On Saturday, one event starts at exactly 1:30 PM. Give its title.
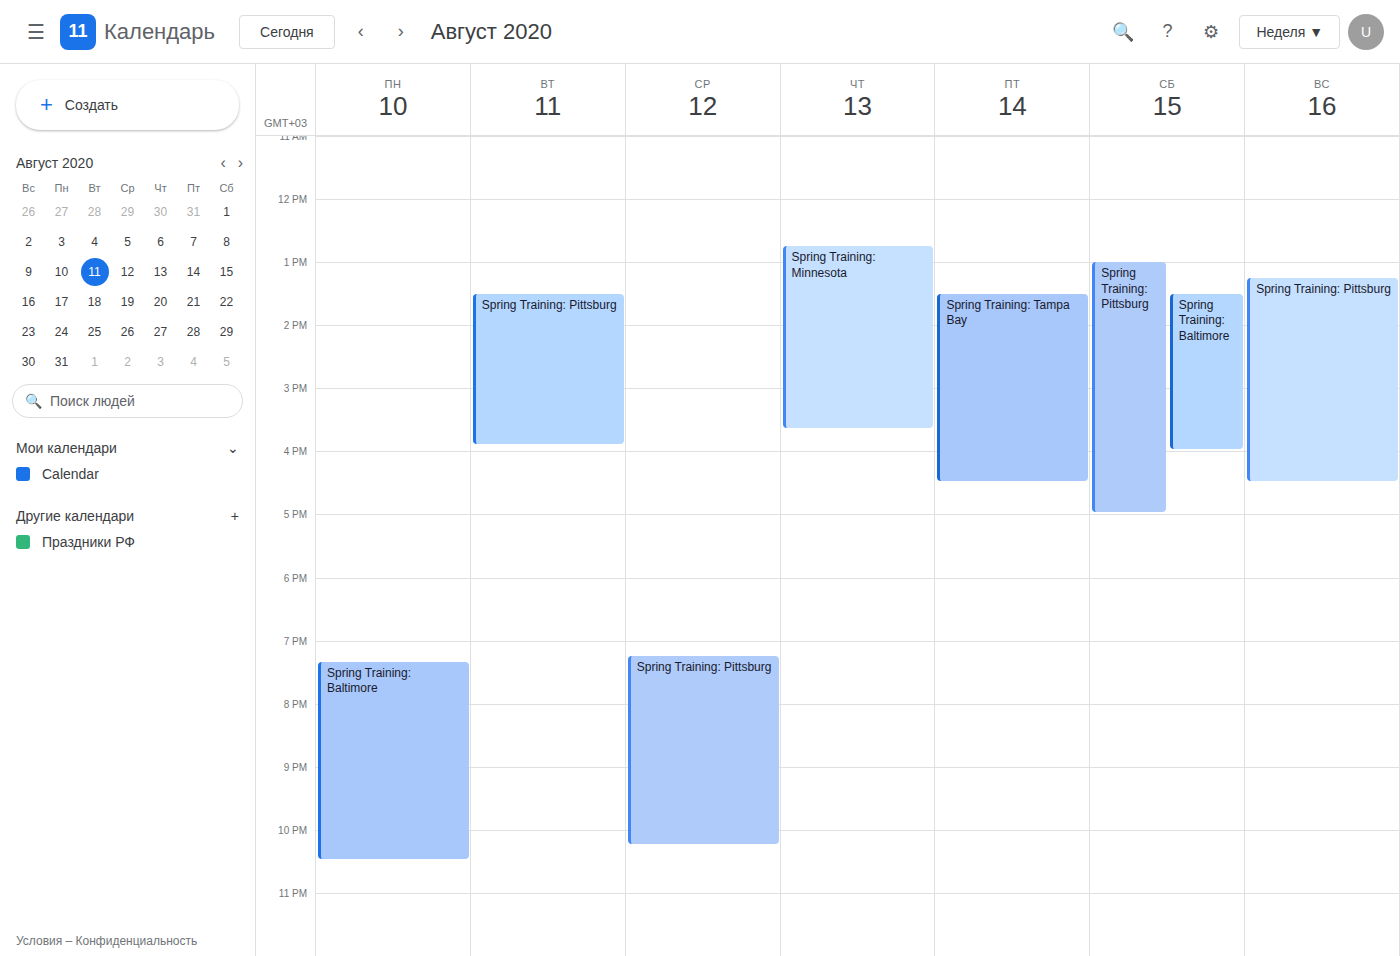
"Spring Training: Baltimore"